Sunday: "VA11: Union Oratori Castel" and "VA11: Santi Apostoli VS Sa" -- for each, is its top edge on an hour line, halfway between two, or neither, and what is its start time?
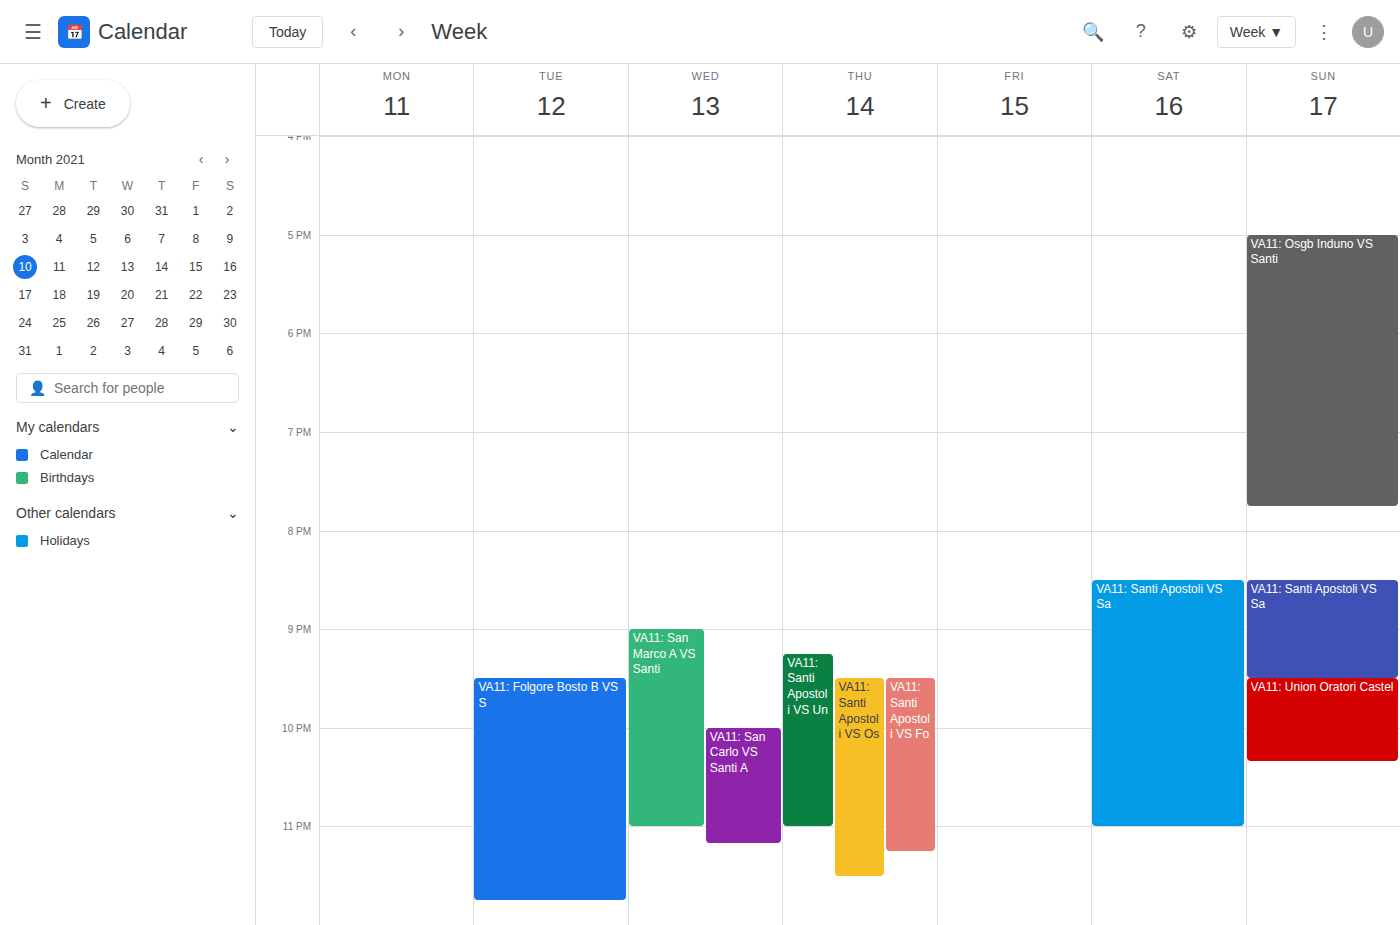
"VA11: Union Oratori Castel": 9:30 PM, halfway between the 9 PM and 10 PM lines. "VA11: Santi Apostoli VS Sa": 8:30 PM, halfway between the 8 PM and 9 PM lines.